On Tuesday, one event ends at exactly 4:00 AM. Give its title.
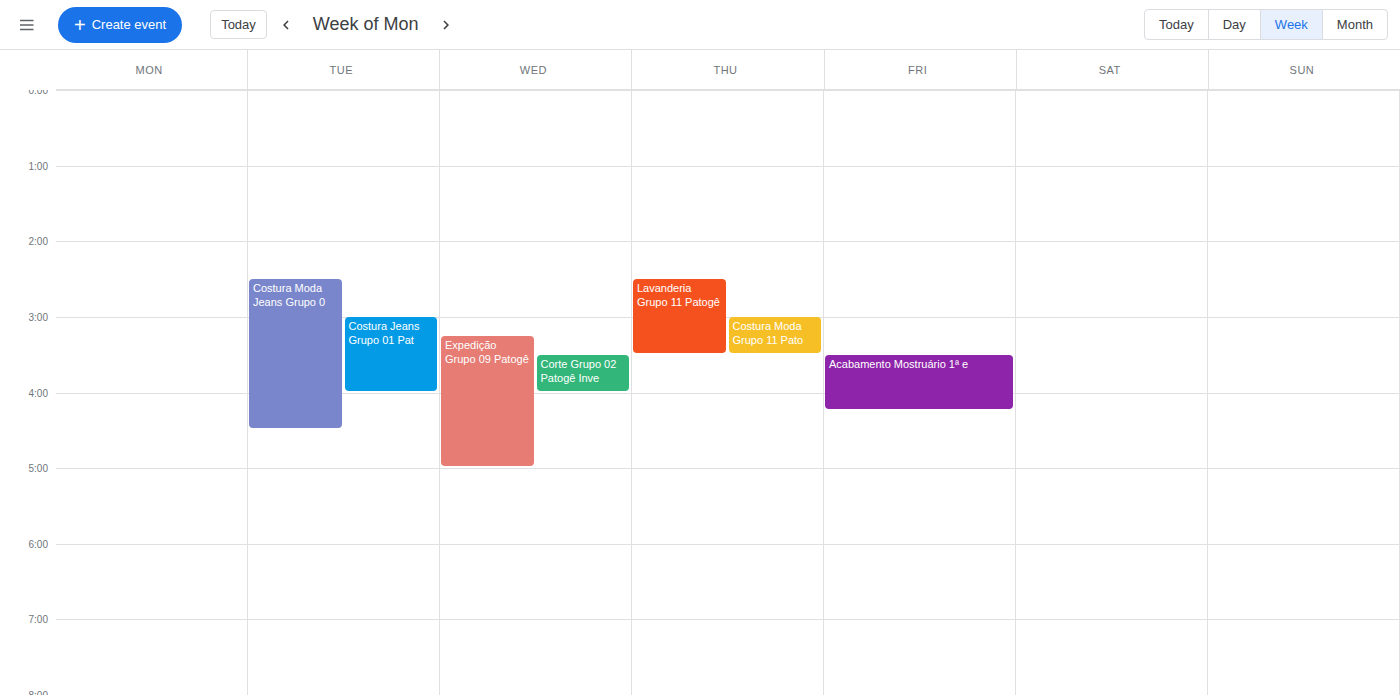
"Costura Jeans Grupo 01 Pat"